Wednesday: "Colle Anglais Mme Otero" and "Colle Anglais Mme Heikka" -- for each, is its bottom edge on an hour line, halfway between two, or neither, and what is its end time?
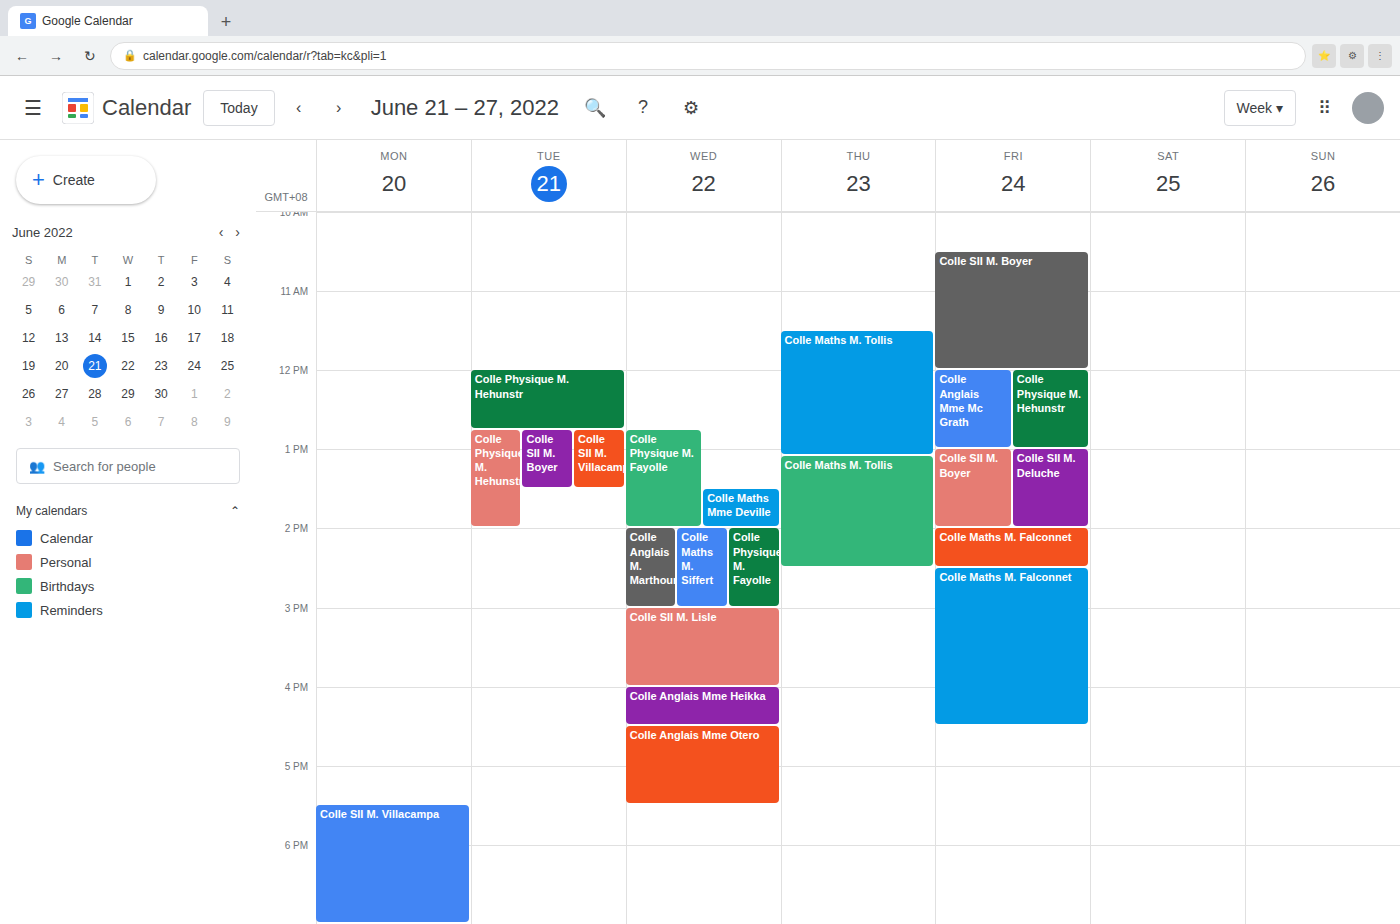
"Colle Anglais Mme Otero": 5:30 PM, halfway between the 5 PM and 6 PM lines. "Colle Anglais Mme Heikka": 4:30 PM, halfway between the 4 PM and 5 PM lines.